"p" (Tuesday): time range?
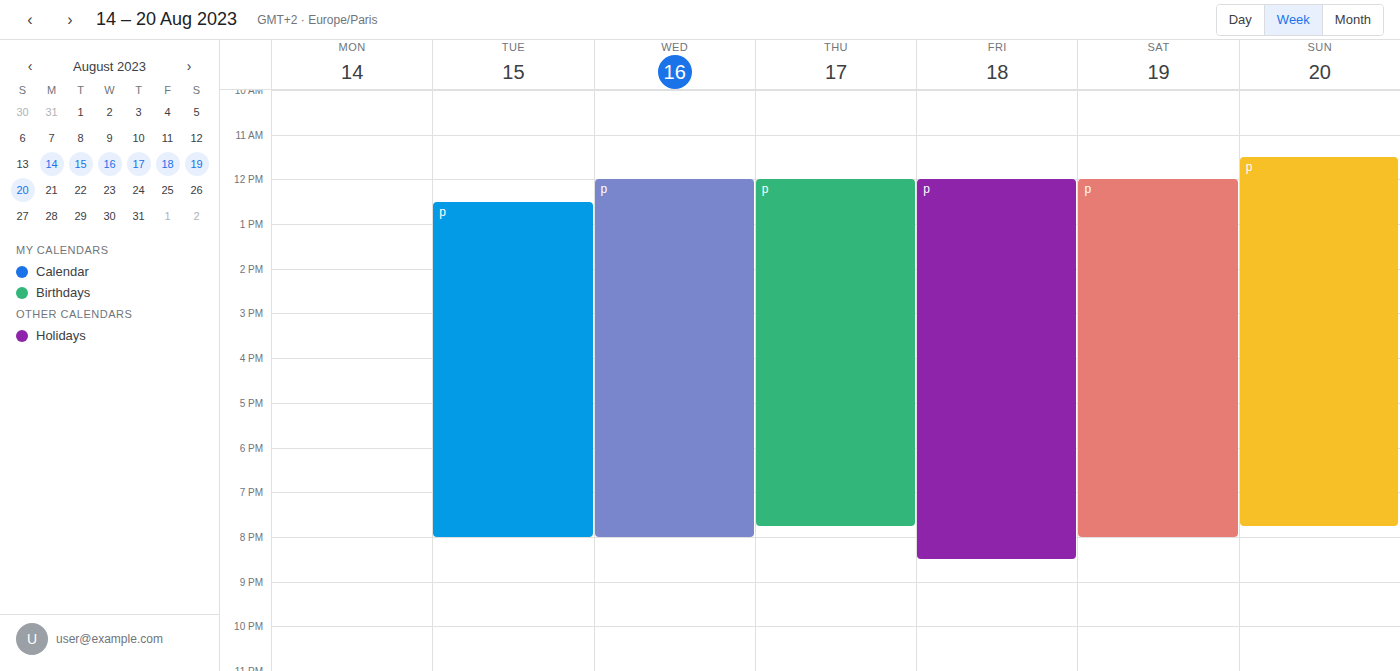
12:30 PM to 8:00 PM